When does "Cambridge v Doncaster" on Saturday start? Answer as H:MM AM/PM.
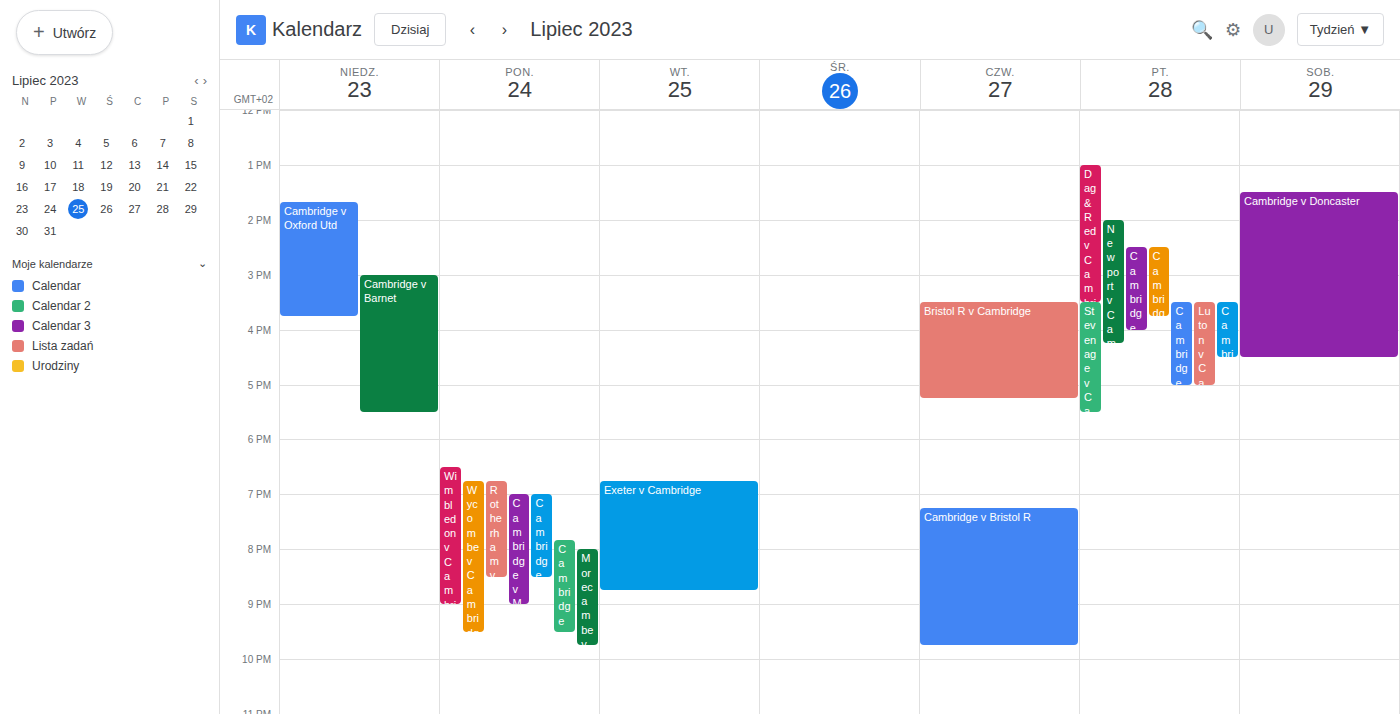
1:30 PM